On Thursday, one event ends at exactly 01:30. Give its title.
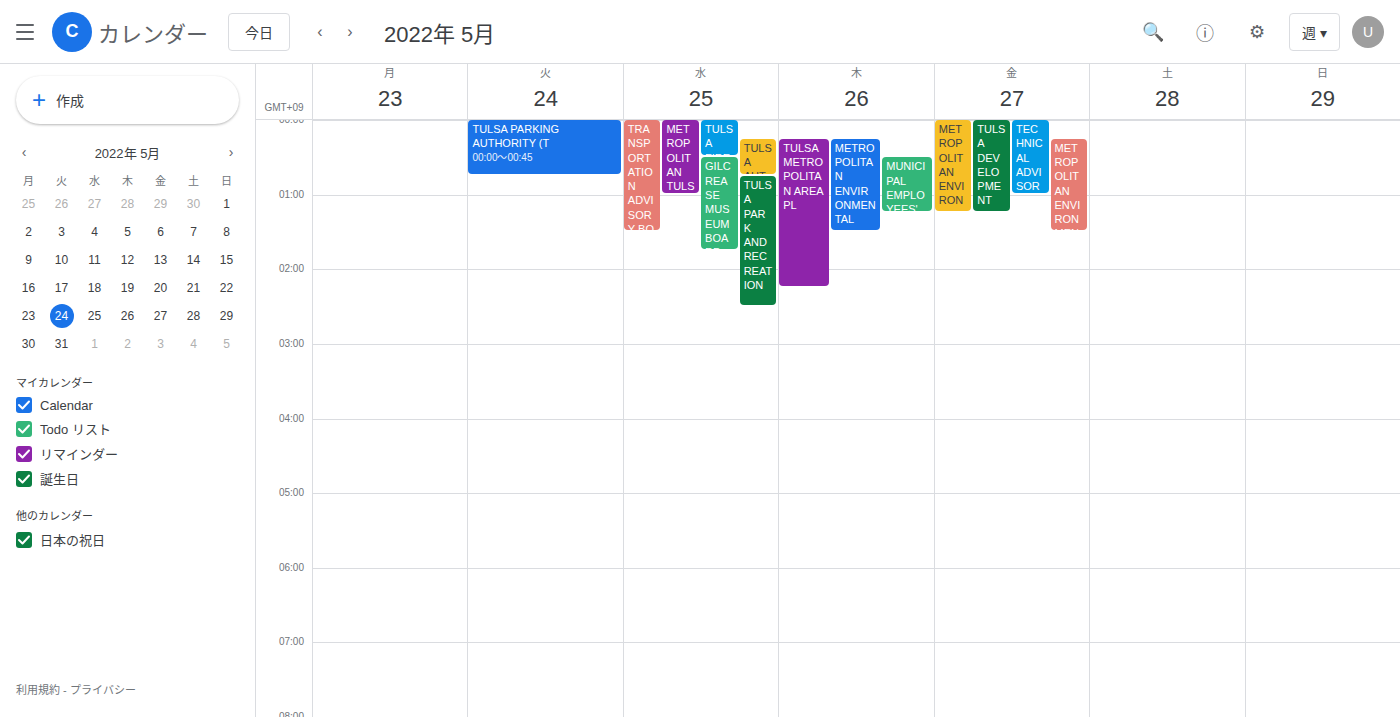
"METROPOLITAN ENVIRONMENTAL"